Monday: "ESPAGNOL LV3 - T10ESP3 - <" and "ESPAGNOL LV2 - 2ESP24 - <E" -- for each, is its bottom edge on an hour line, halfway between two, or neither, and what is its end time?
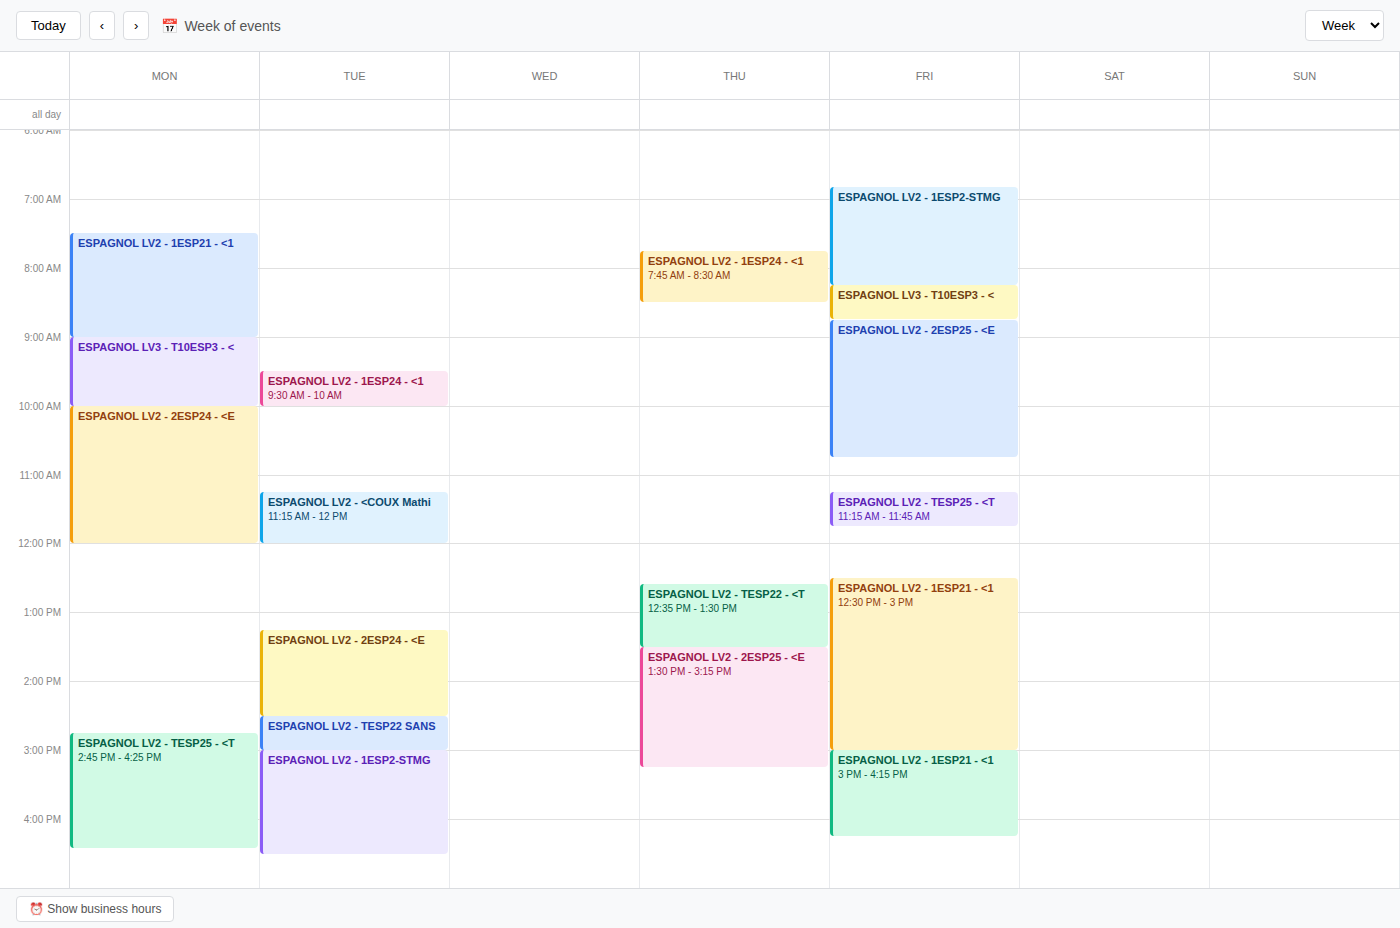
"ESPAGNOL LV3 - T10ESP3 - <": 10:00 AM, exactly on the 10 AM line. "ESPAGNOL LV2 - 2ESP24 - <E": 12:00 PM, exactly on the 12 PM line.